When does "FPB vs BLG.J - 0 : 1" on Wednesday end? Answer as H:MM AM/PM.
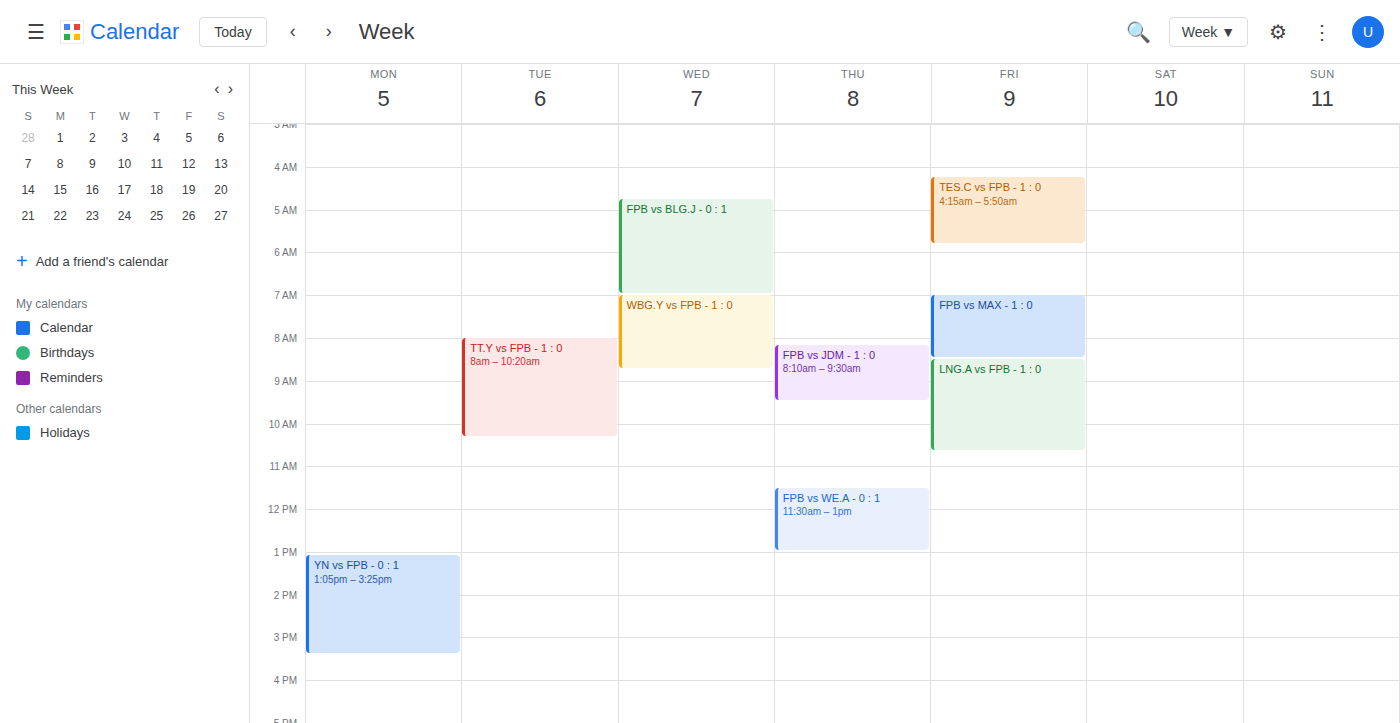
7:00 AM